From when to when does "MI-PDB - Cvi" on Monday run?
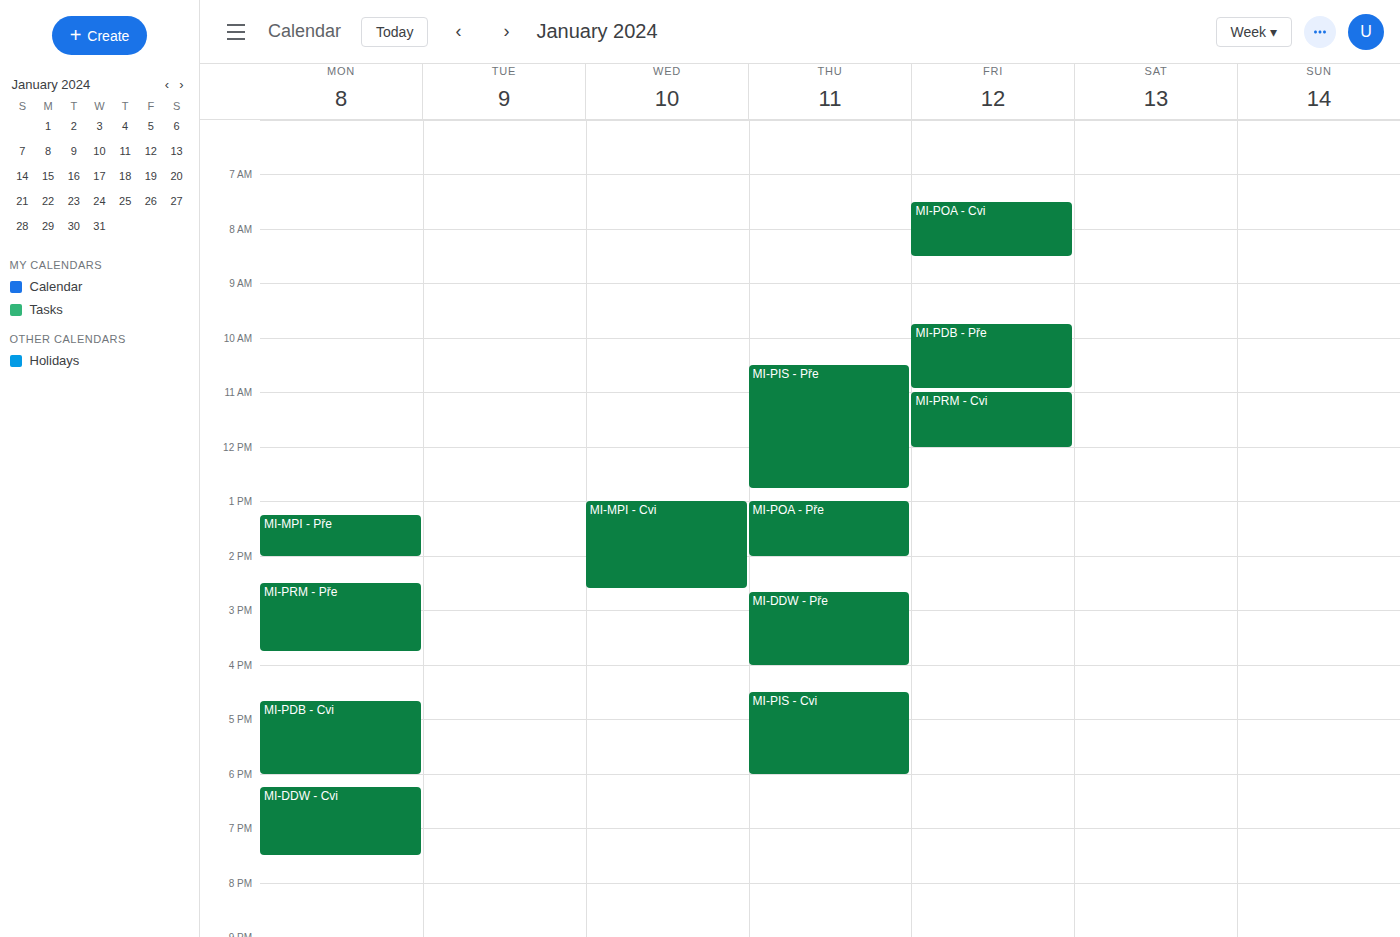
4:40 PM to 6:00 PM